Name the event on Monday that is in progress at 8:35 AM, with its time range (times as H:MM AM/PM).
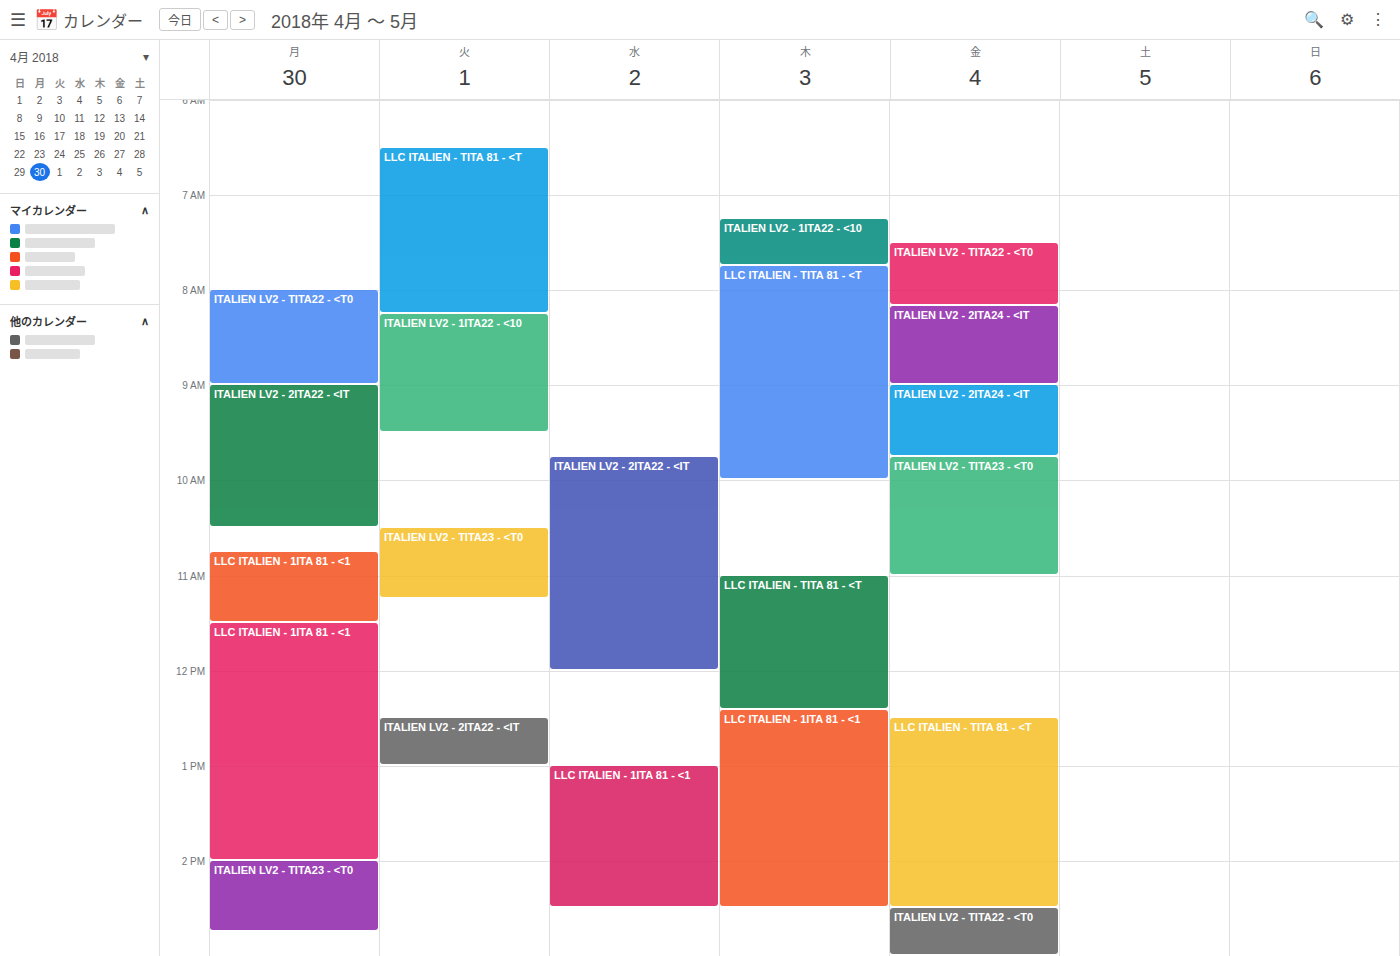
"ITALIEN LV2 - TITA22 - <T0", 8:00 AM to 9:00 AM